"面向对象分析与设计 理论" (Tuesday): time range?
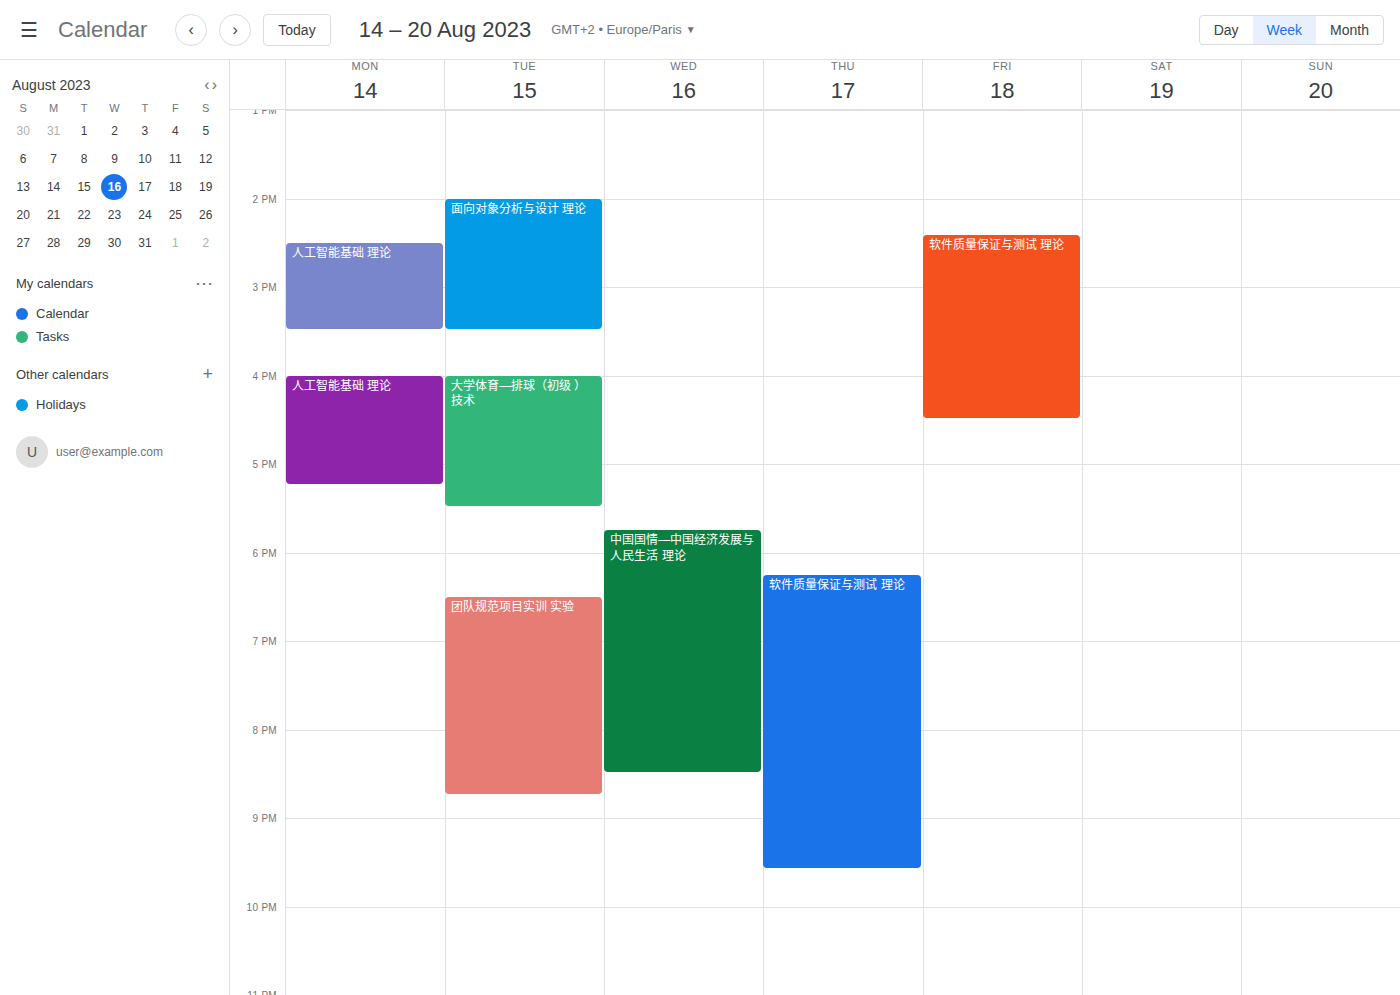
2:00 PM to 3:30 PM